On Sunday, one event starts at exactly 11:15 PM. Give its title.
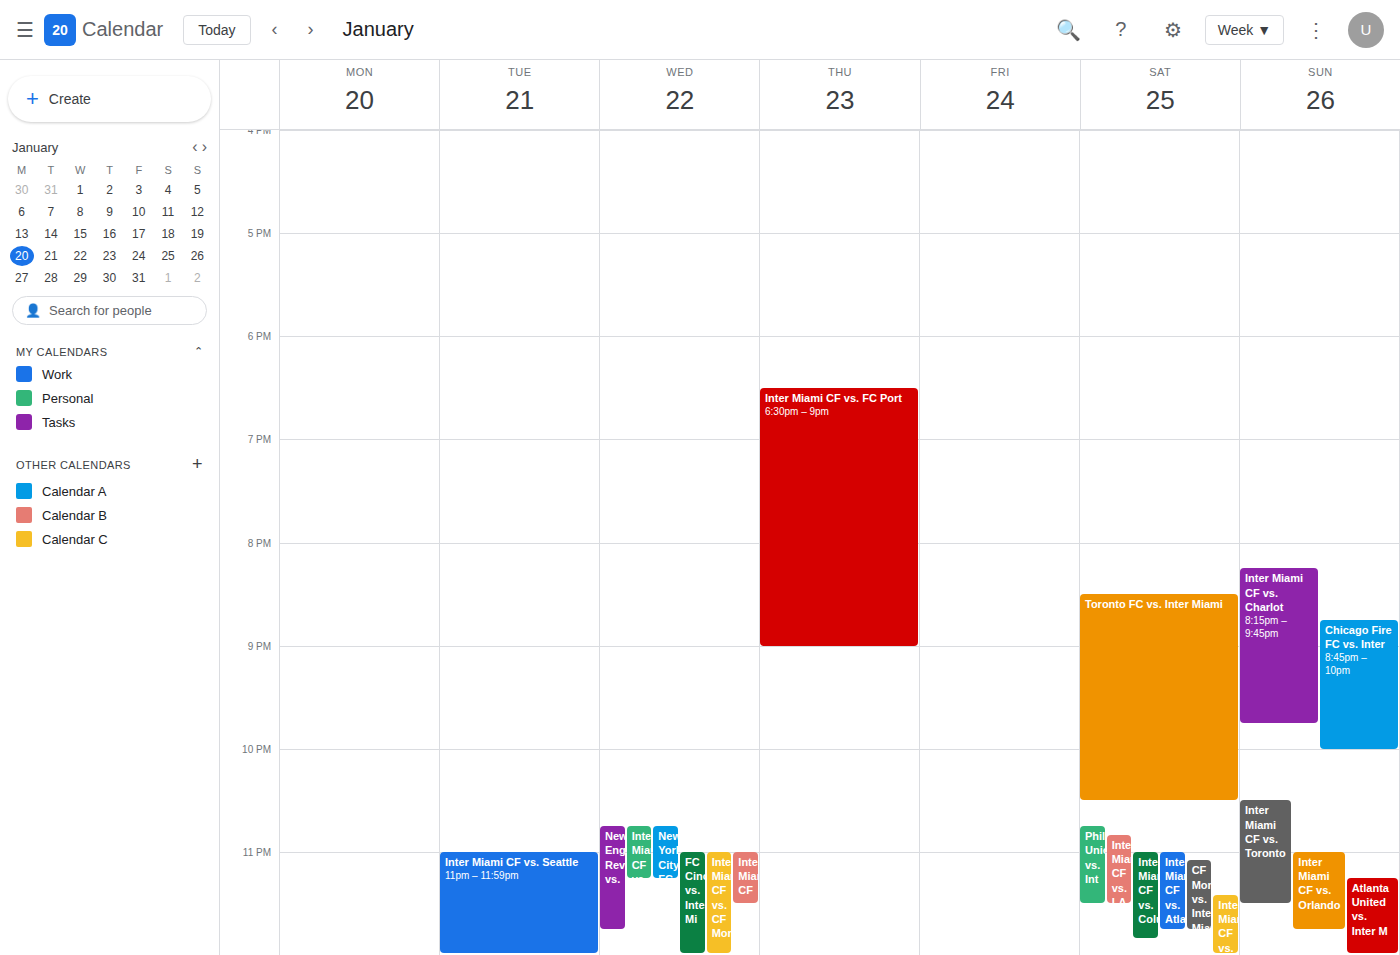
"Atlanta United vs. Inter M"